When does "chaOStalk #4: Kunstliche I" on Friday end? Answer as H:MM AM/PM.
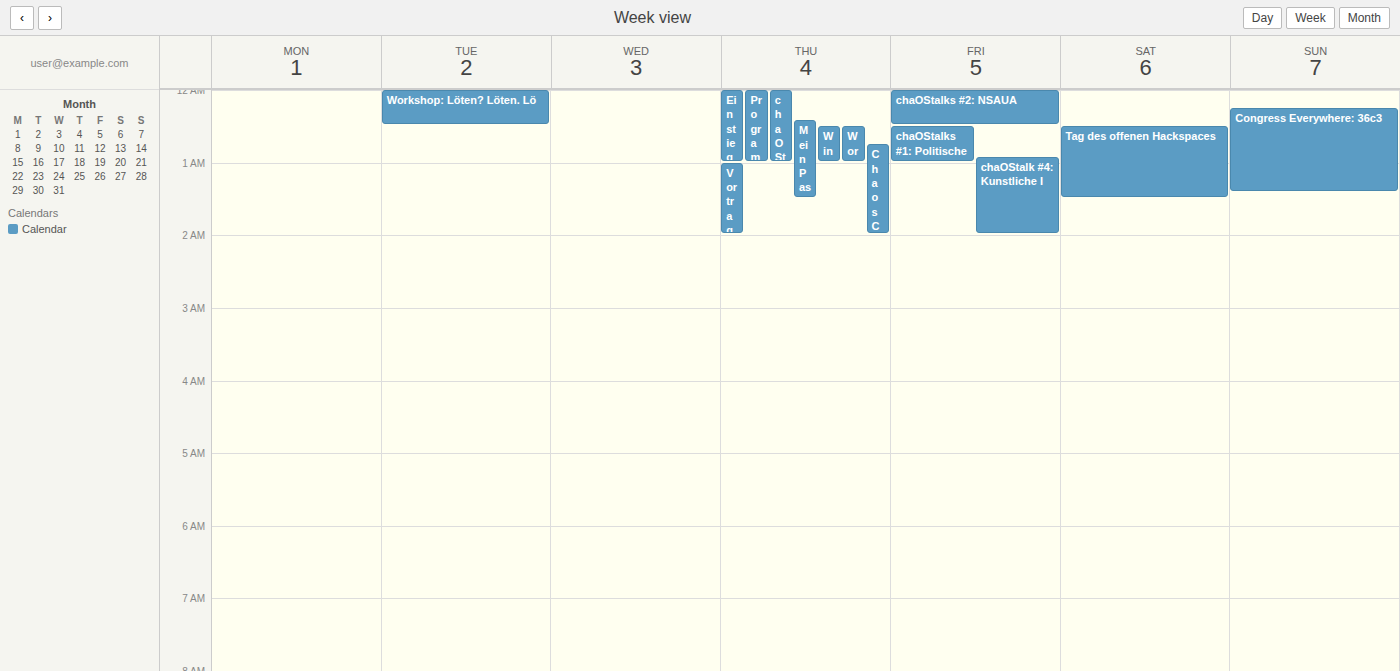
2:00 AM